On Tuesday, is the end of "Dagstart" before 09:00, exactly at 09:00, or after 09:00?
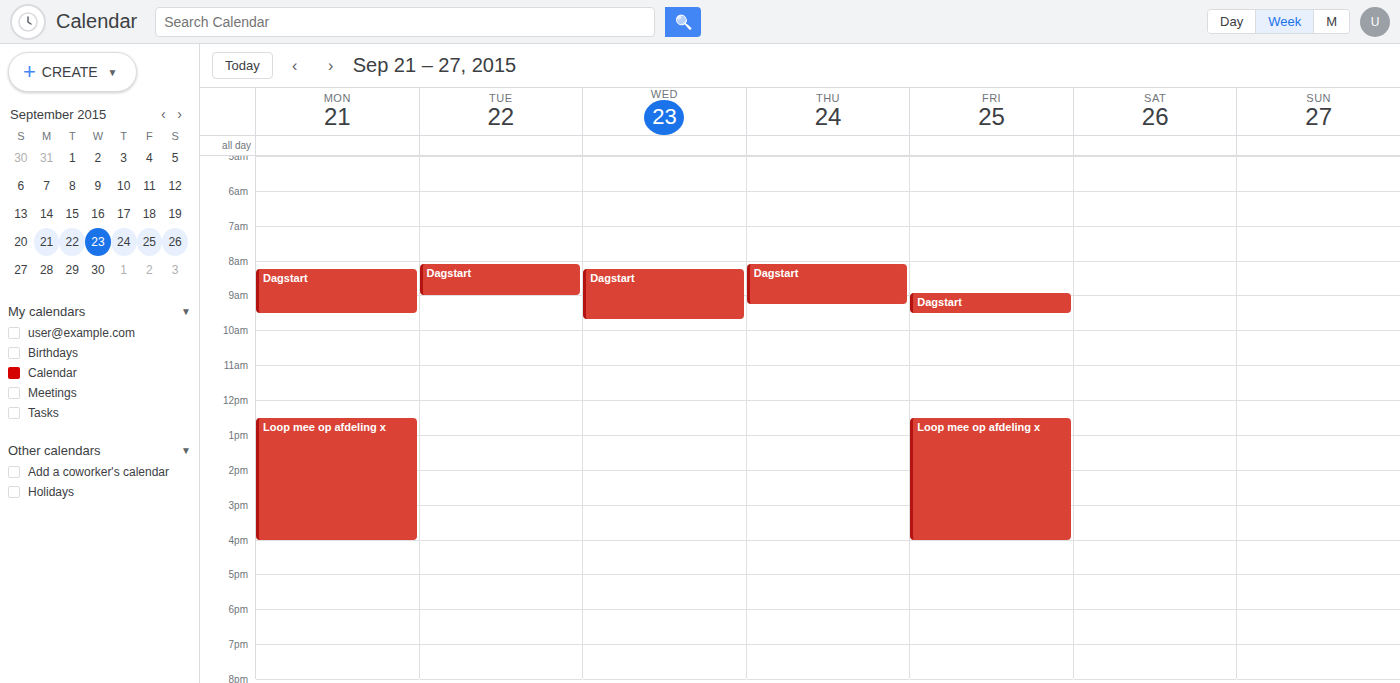
09:00 -- exactly at 09:00, on the 09:00 line.